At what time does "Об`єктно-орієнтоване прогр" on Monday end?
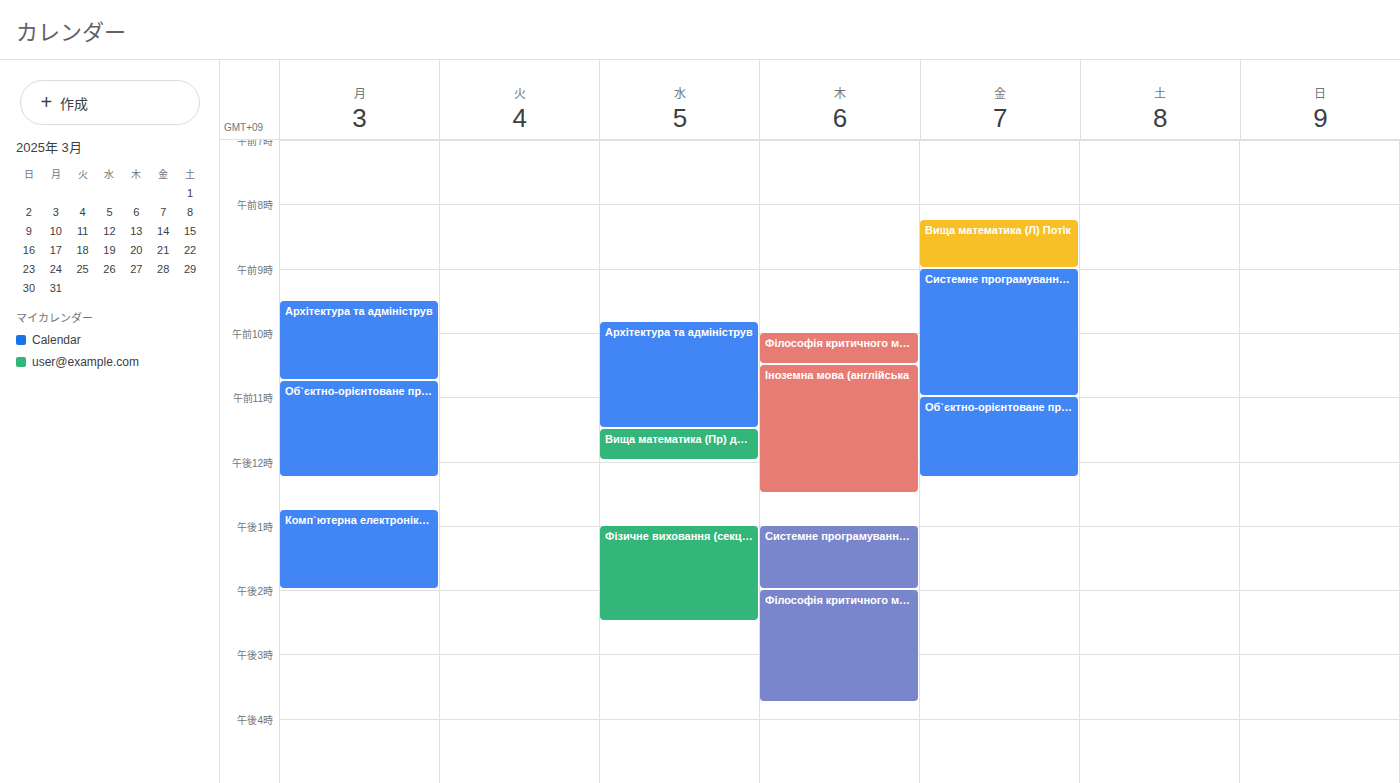
12:15 PM